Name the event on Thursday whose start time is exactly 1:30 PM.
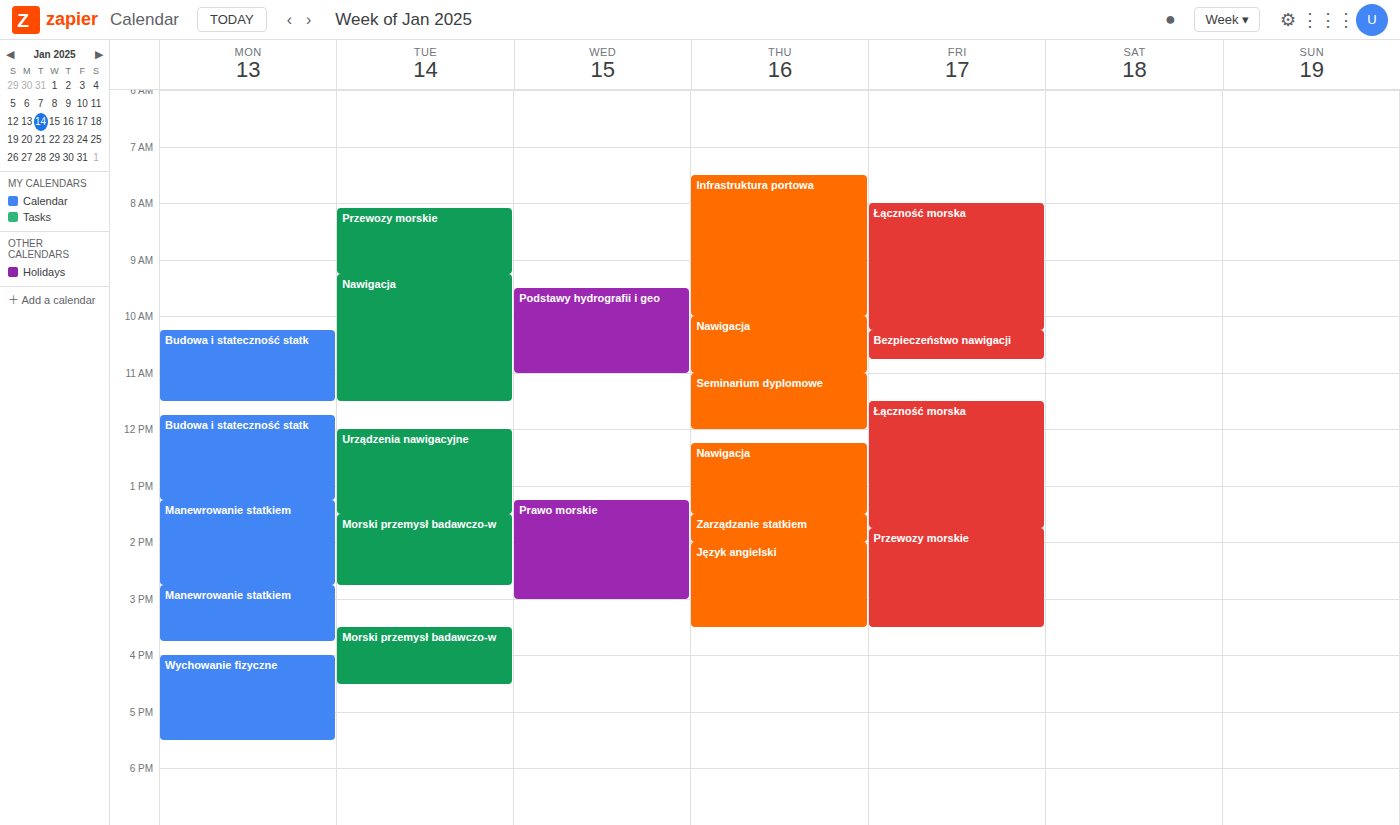
"Zarządzanie statkiem"